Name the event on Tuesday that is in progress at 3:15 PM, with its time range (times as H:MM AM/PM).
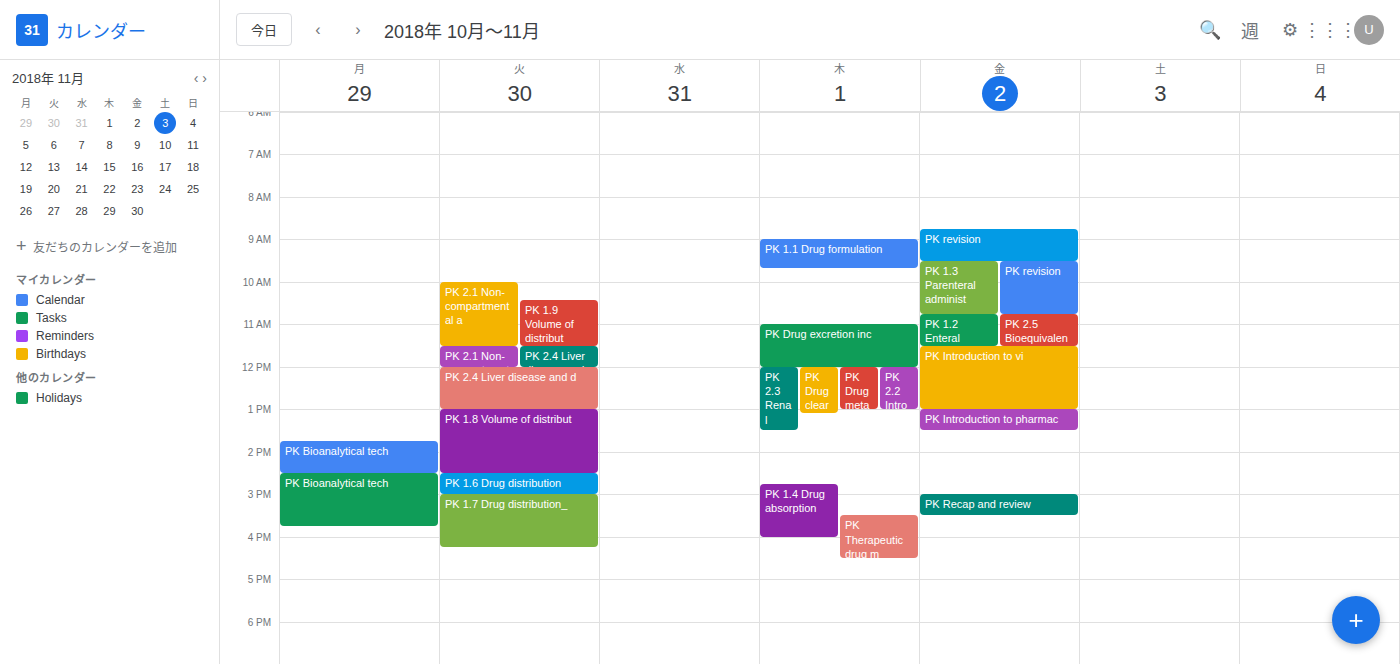
"PK 1.7 Drug distribution_", 3:00 PM to 4:15 PM